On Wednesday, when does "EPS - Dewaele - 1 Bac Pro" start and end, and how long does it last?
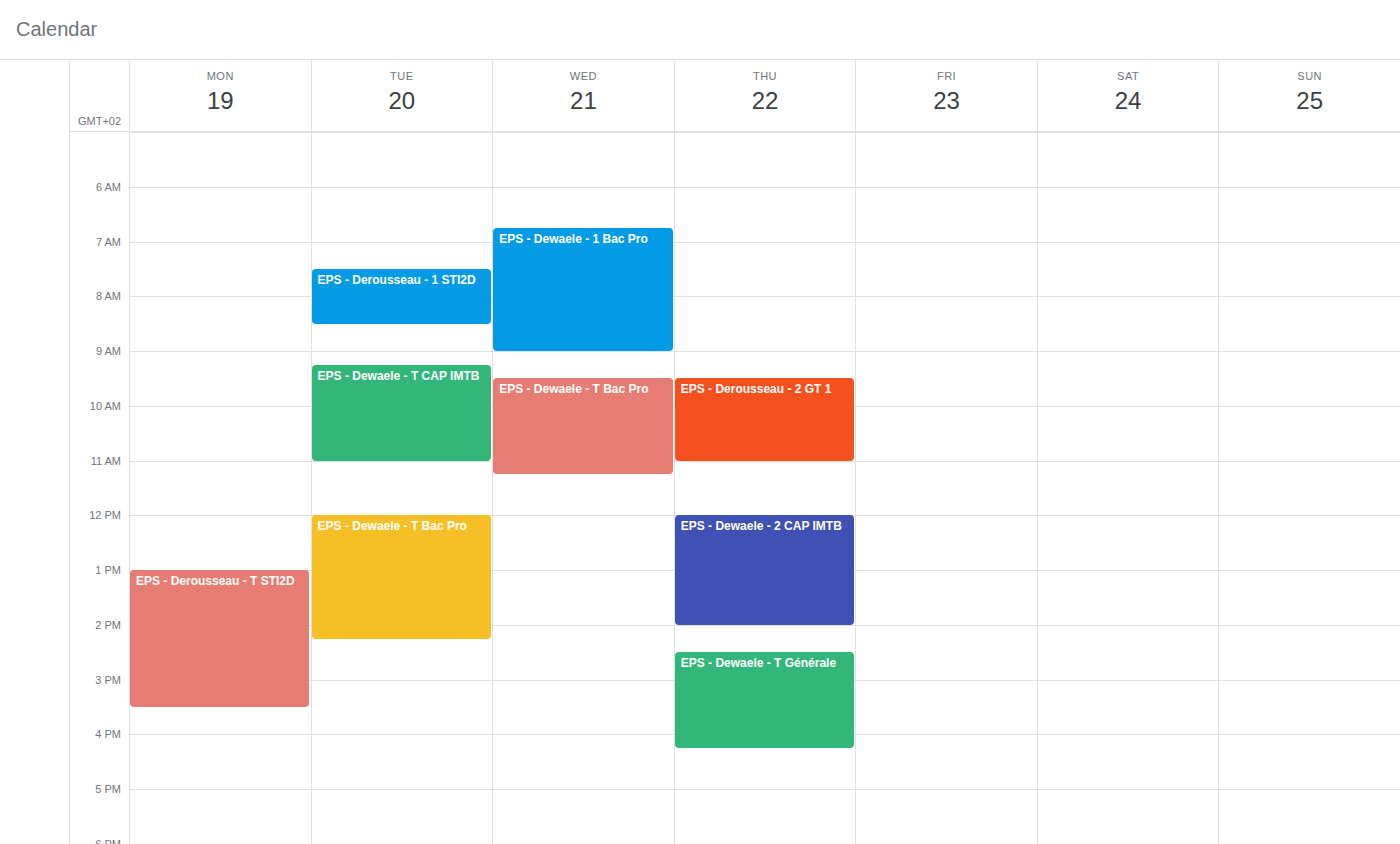
6:45 AM to 9:00 AM, 2 hours 15 minutes